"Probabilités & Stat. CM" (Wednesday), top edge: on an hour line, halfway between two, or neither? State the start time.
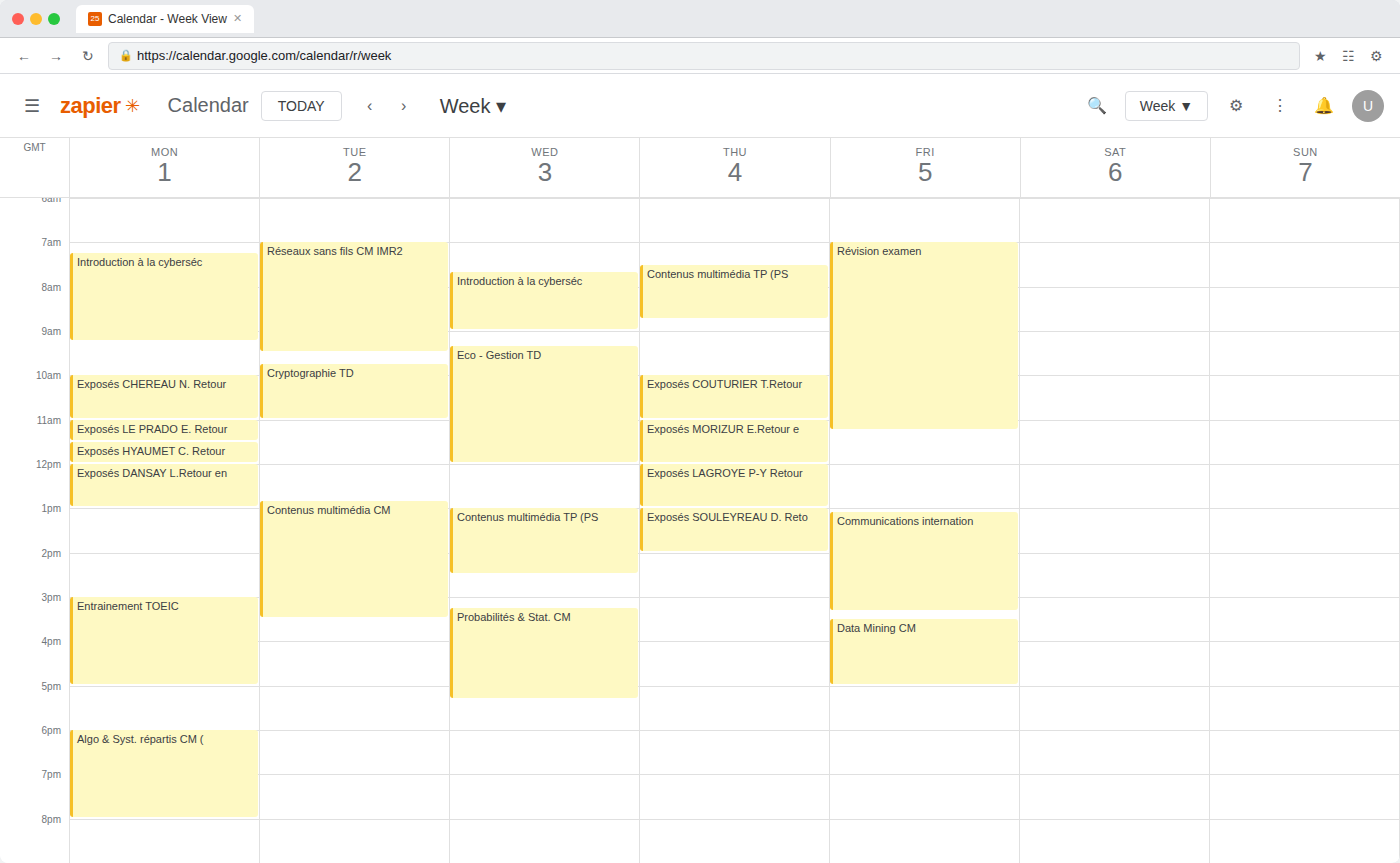
15:15 -- neither: a quarter of the way from the 15:00 line to the 16:00 line.